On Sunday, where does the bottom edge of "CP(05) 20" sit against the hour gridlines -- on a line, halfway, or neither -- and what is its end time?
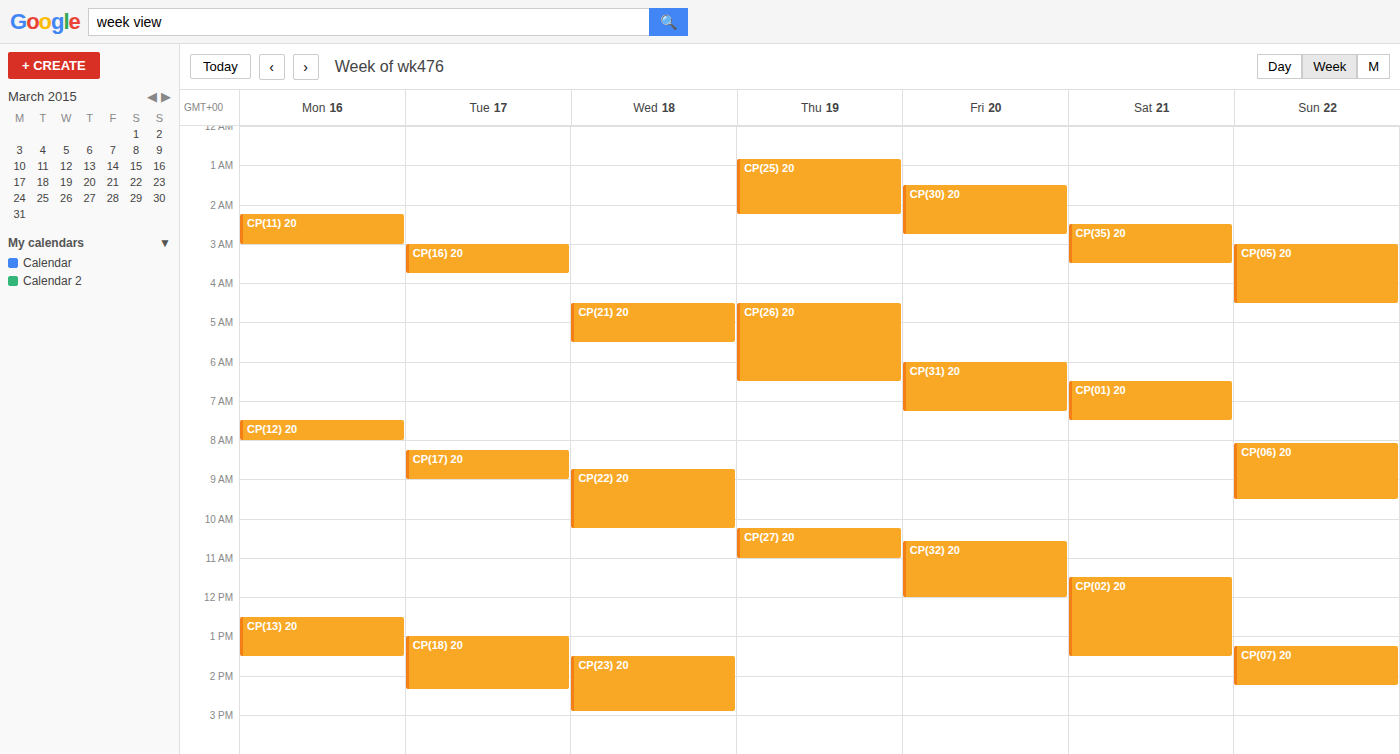
4:30 AM -- halfway between the 4 AM and 5 AM lines.